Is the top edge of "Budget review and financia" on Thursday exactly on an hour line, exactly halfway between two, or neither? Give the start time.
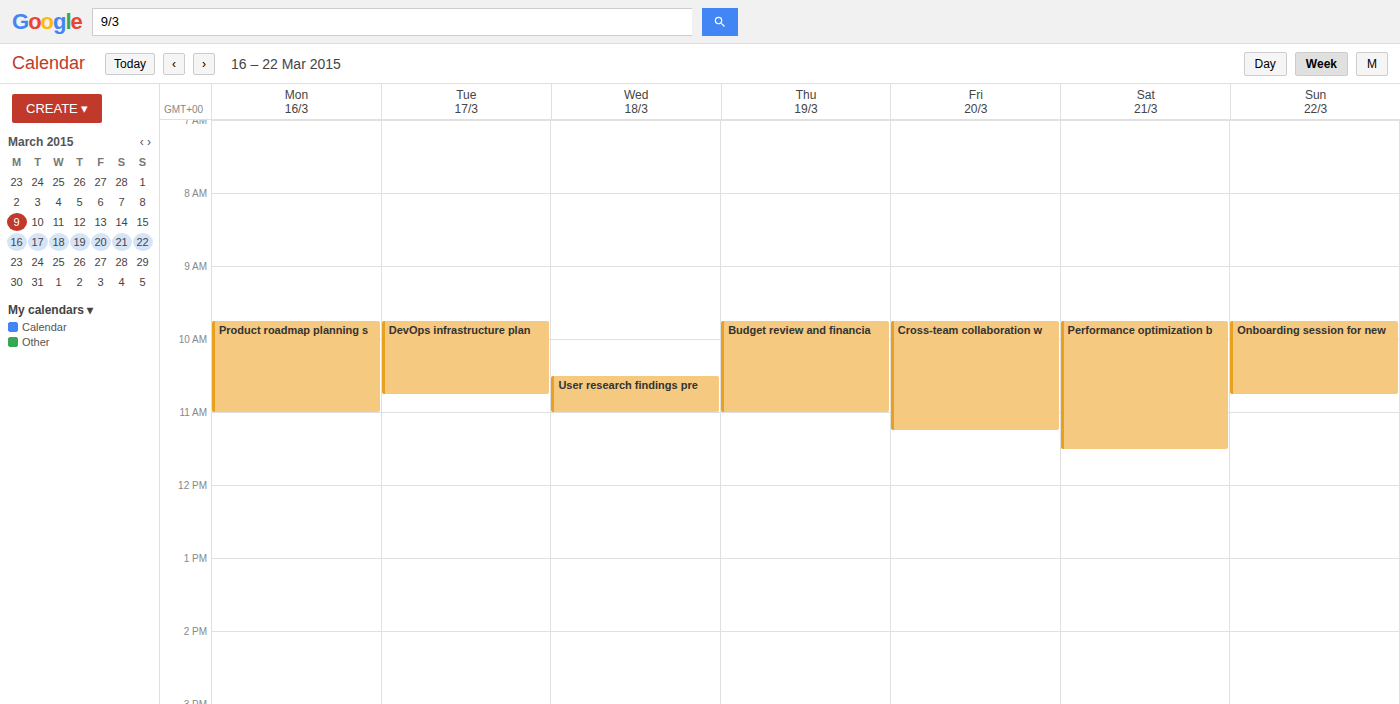
9:45 AM -- neither: three quarters of the way from the 9 AM line to the 10 AM line.